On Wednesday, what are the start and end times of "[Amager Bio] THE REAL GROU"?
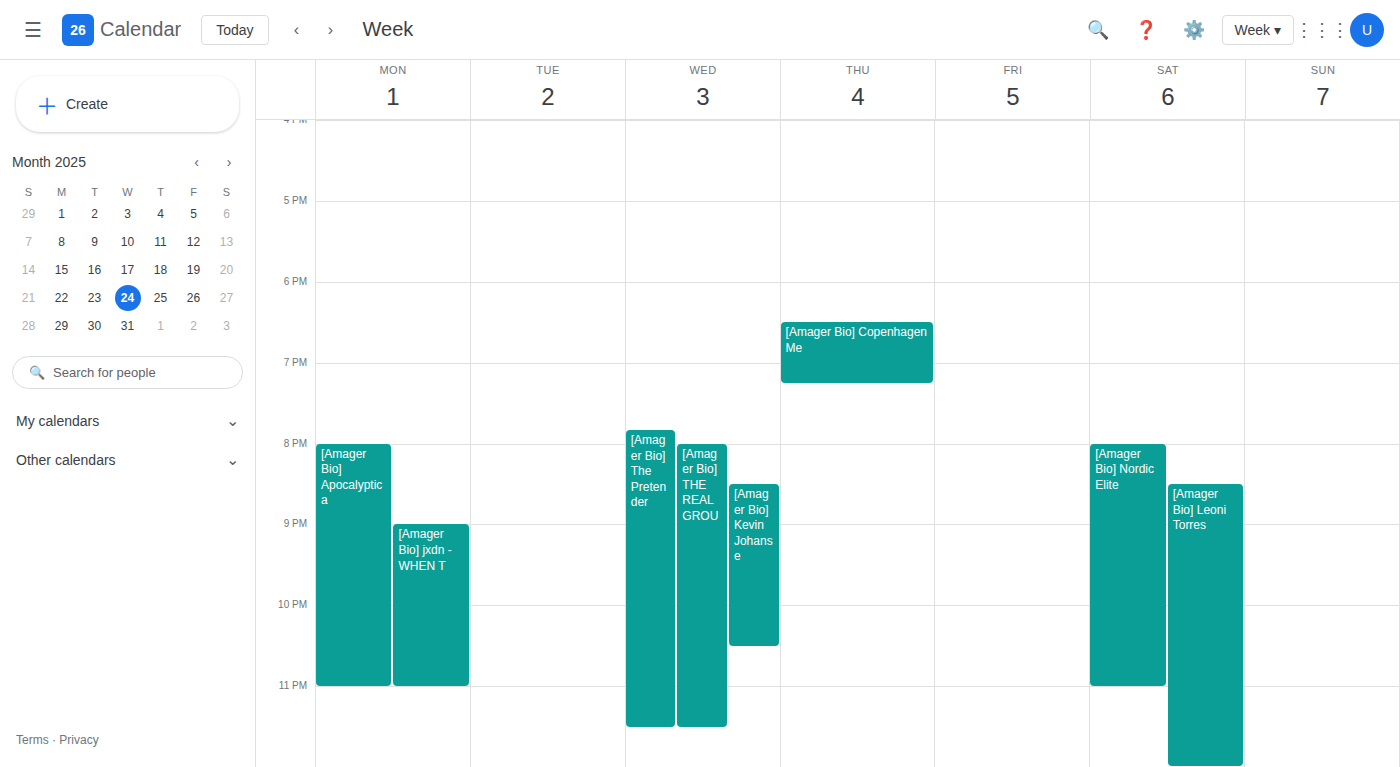
8:00 PM to 11:30 PM